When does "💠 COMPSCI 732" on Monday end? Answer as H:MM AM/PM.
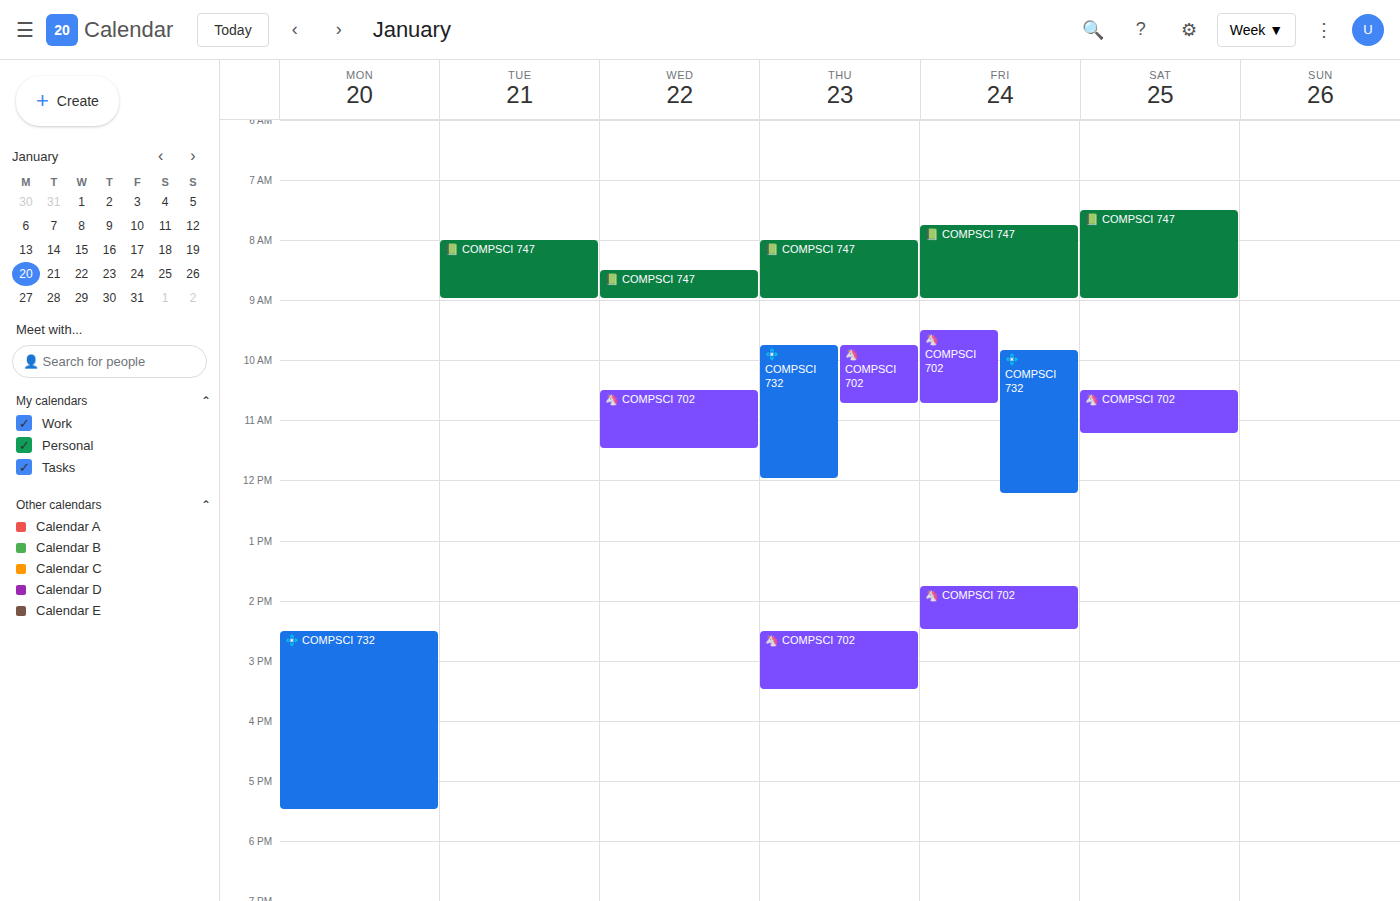
5:30 PM